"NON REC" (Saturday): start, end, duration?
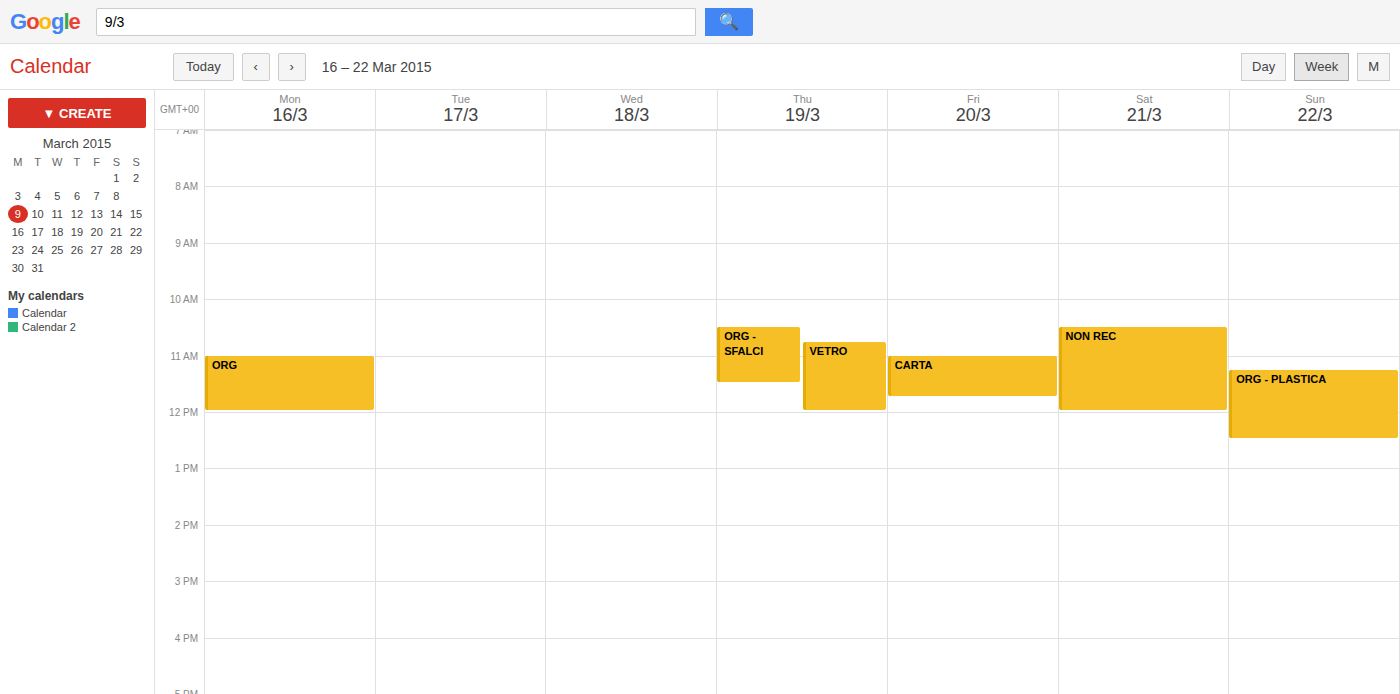
10:30 AM to 12:00 PM, 1 hour 30 minutes